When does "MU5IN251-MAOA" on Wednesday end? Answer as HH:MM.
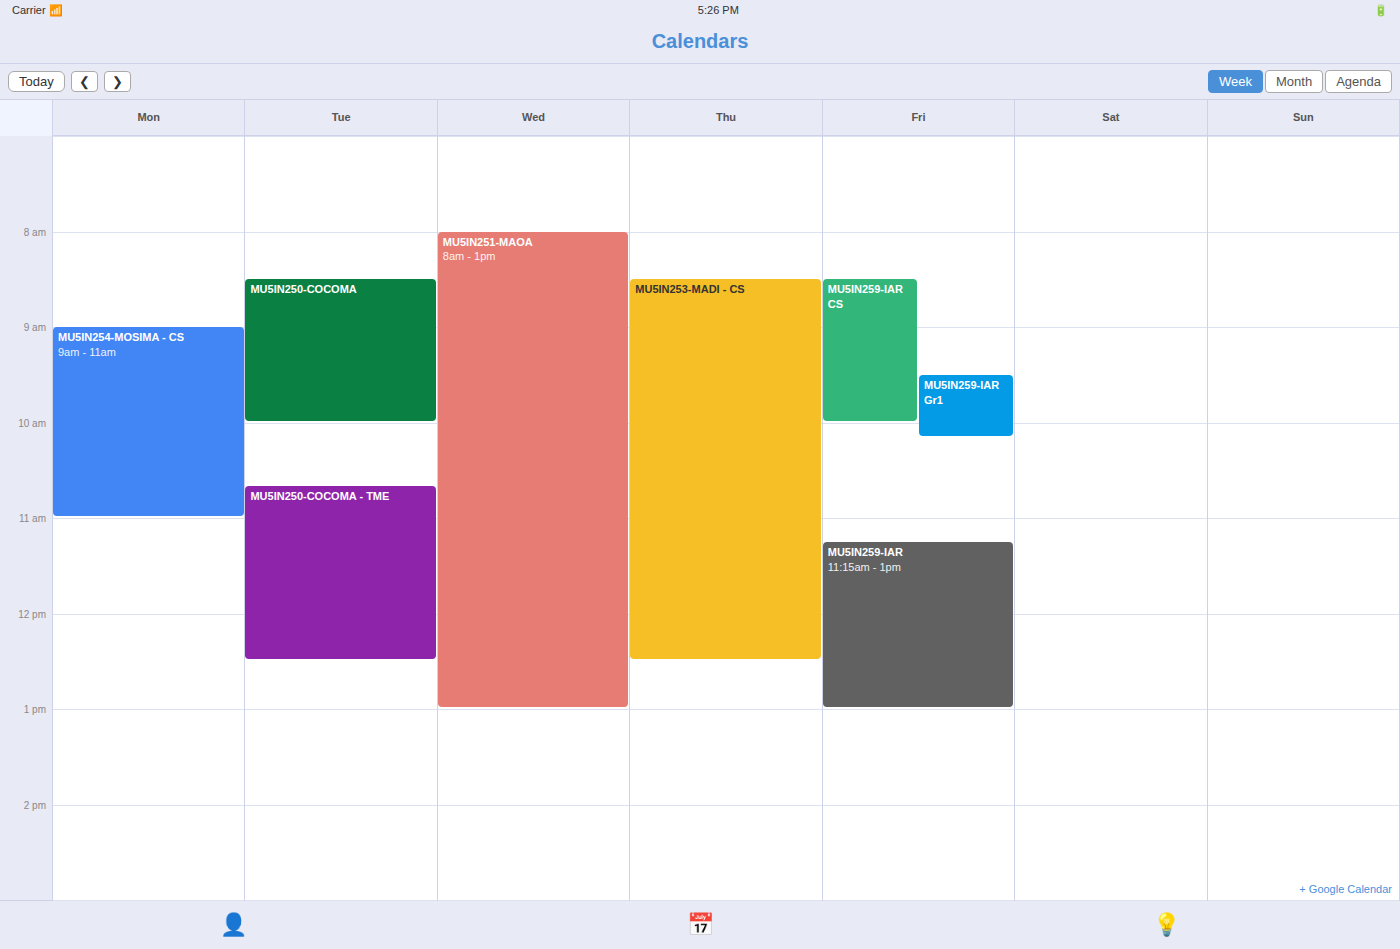
13:00